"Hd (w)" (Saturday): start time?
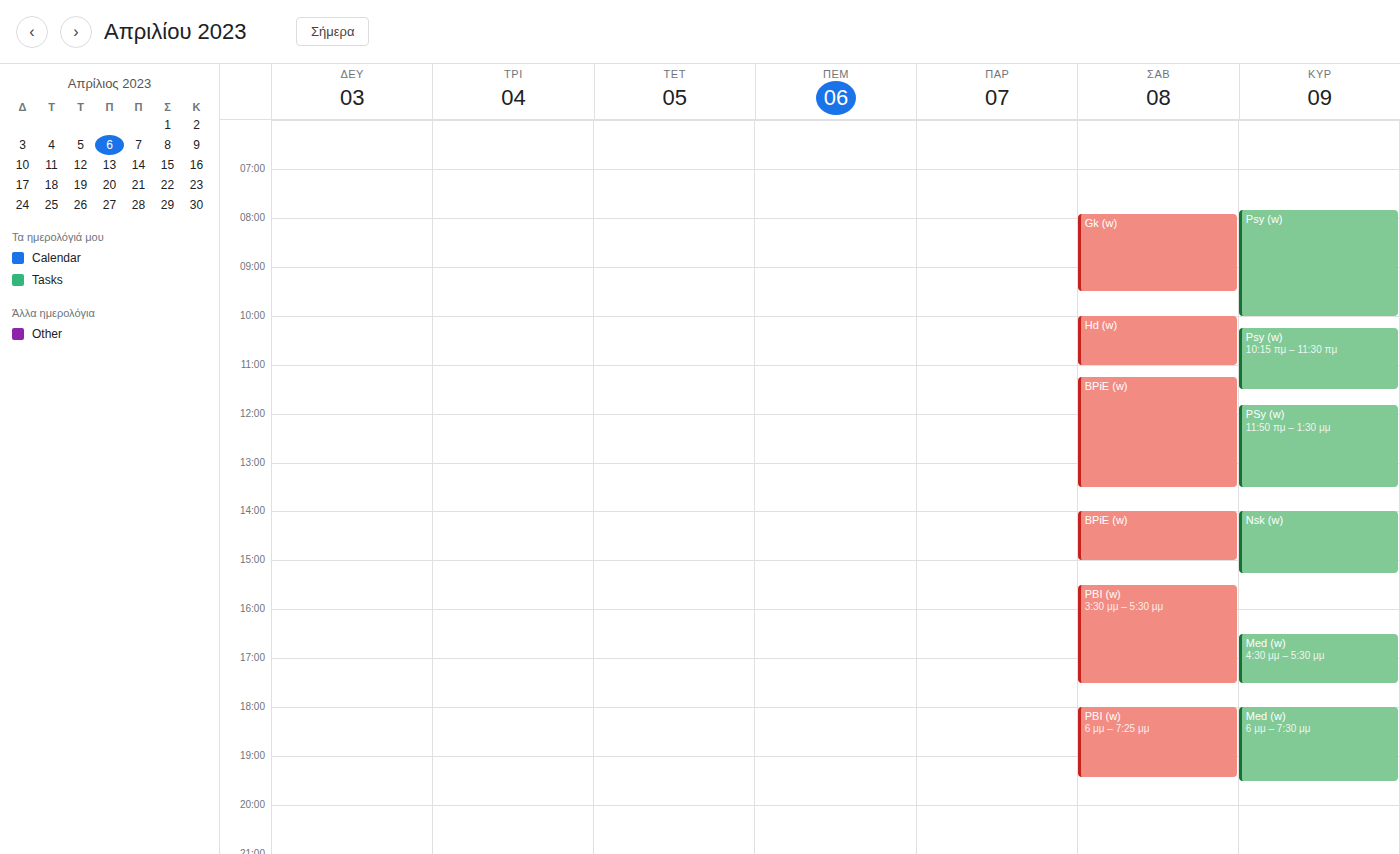
10:00 AM